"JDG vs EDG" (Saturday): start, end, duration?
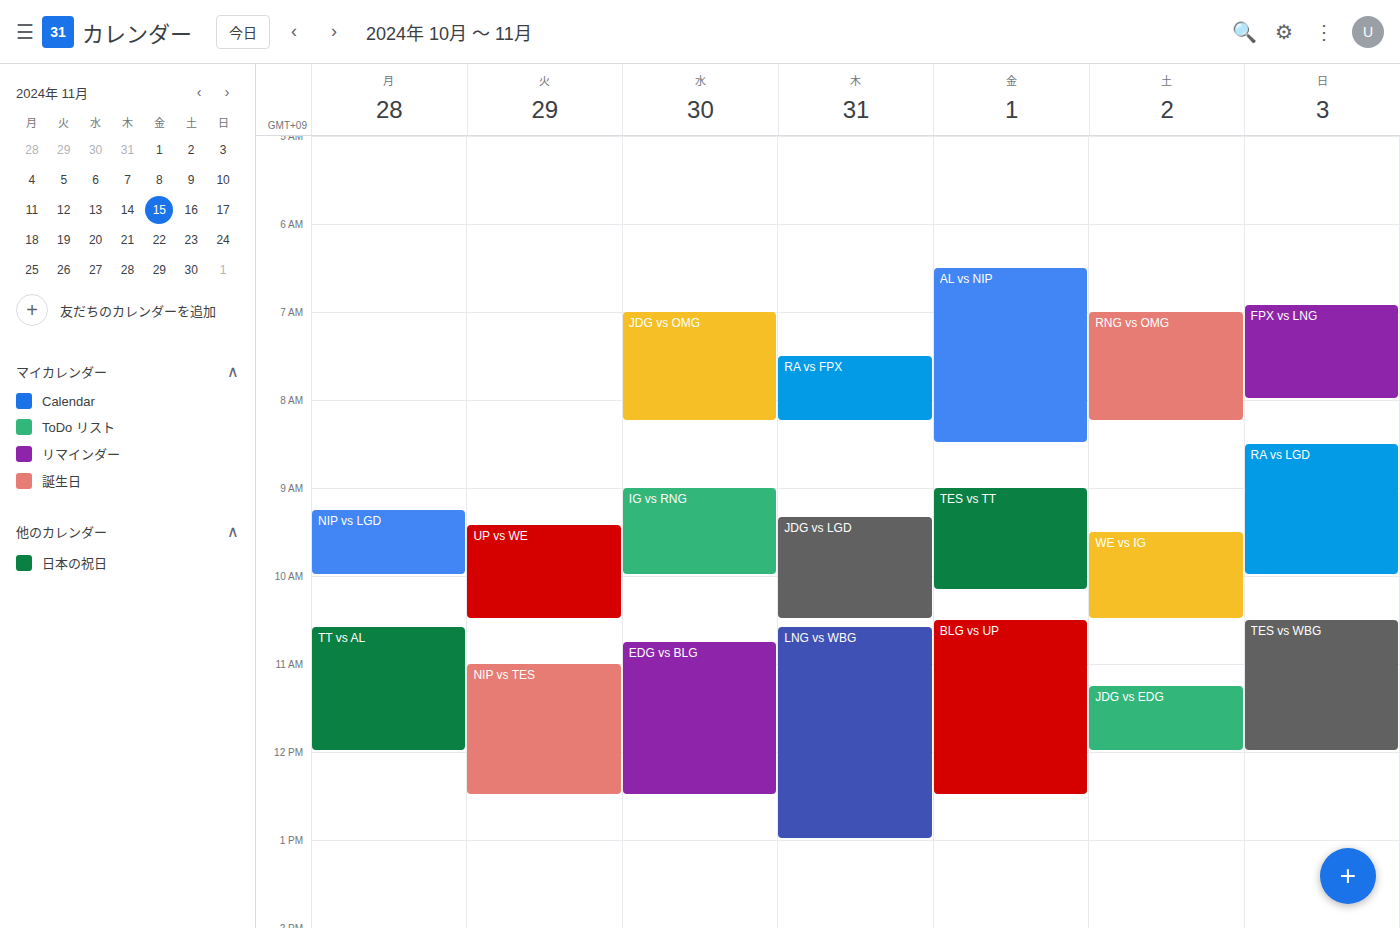
11:15 AM to 12:00 PM, 45 minutes